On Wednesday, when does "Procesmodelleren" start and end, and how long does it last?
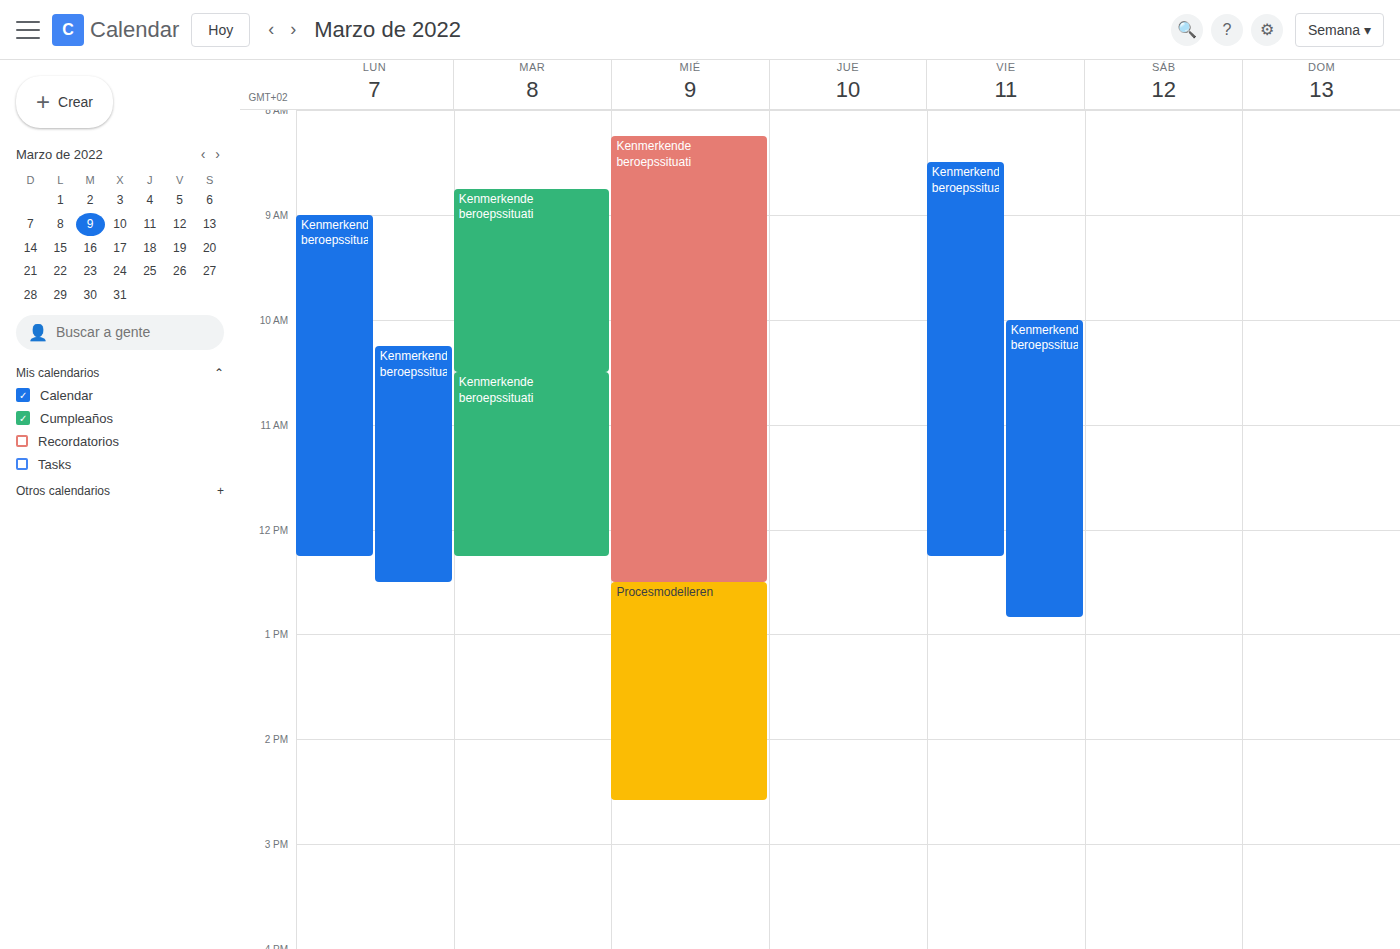
12:30 PM to 2:35 PM, 2 hours 5 minutes